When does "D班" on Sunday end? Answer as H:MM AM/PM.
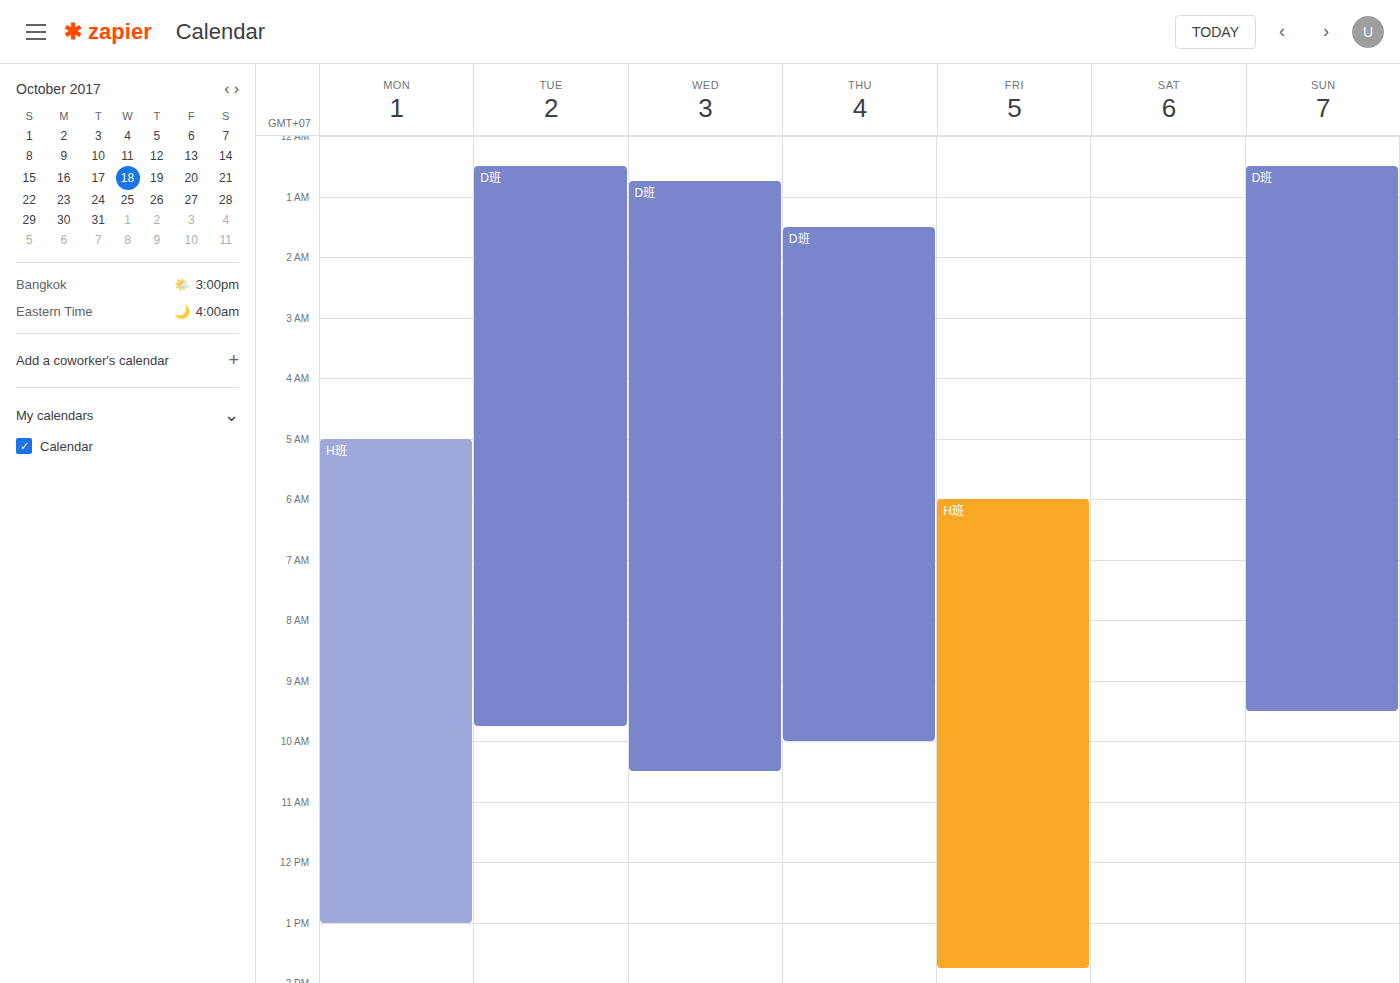
9:30 AM